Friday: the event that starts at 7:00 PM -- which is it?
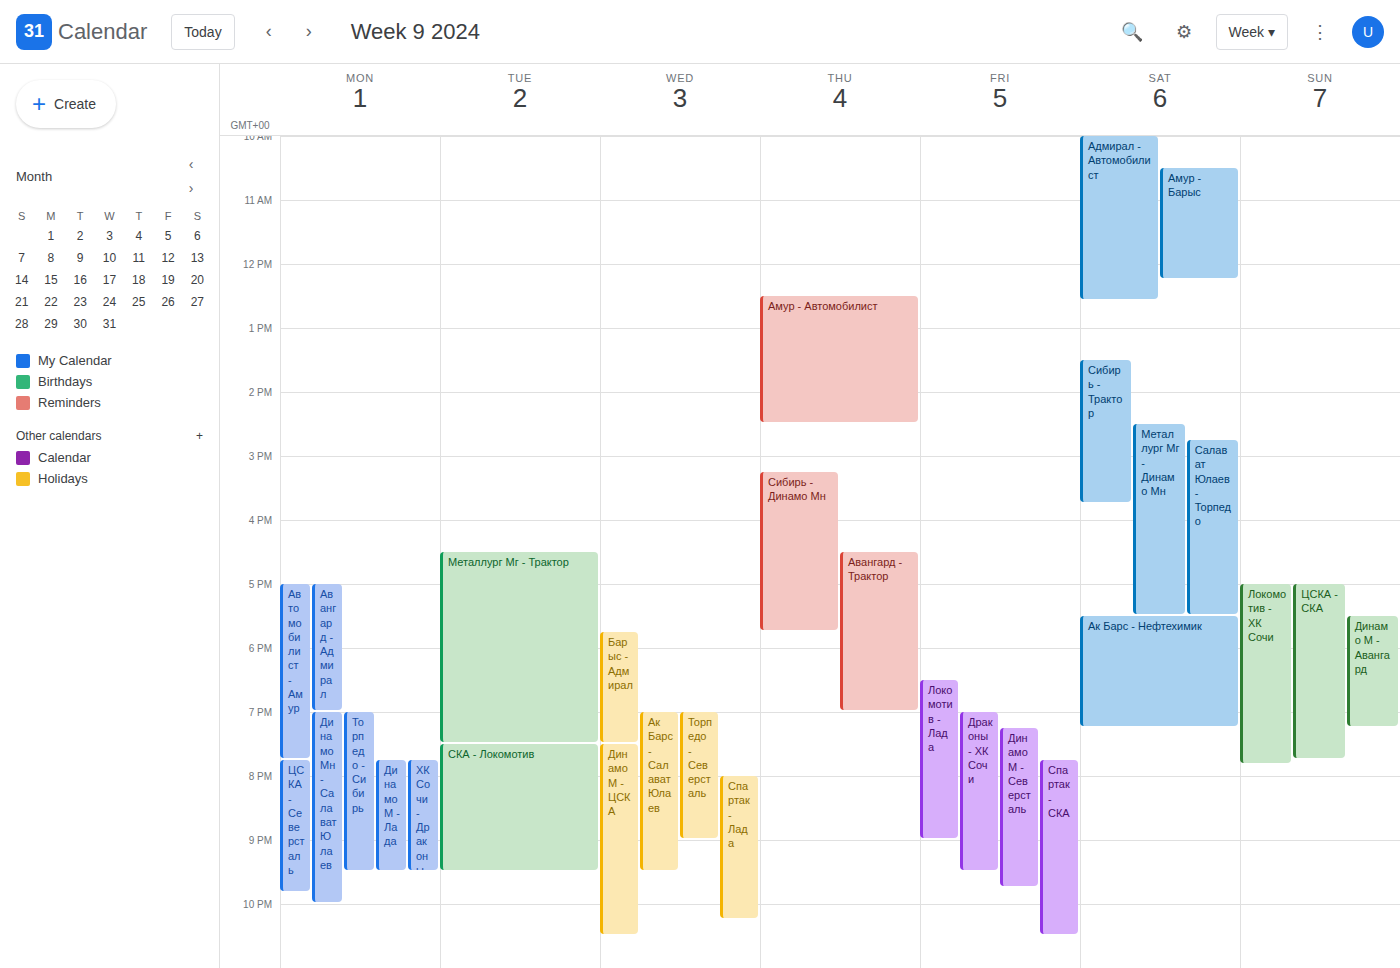
"Драконы - ХК Сочи"